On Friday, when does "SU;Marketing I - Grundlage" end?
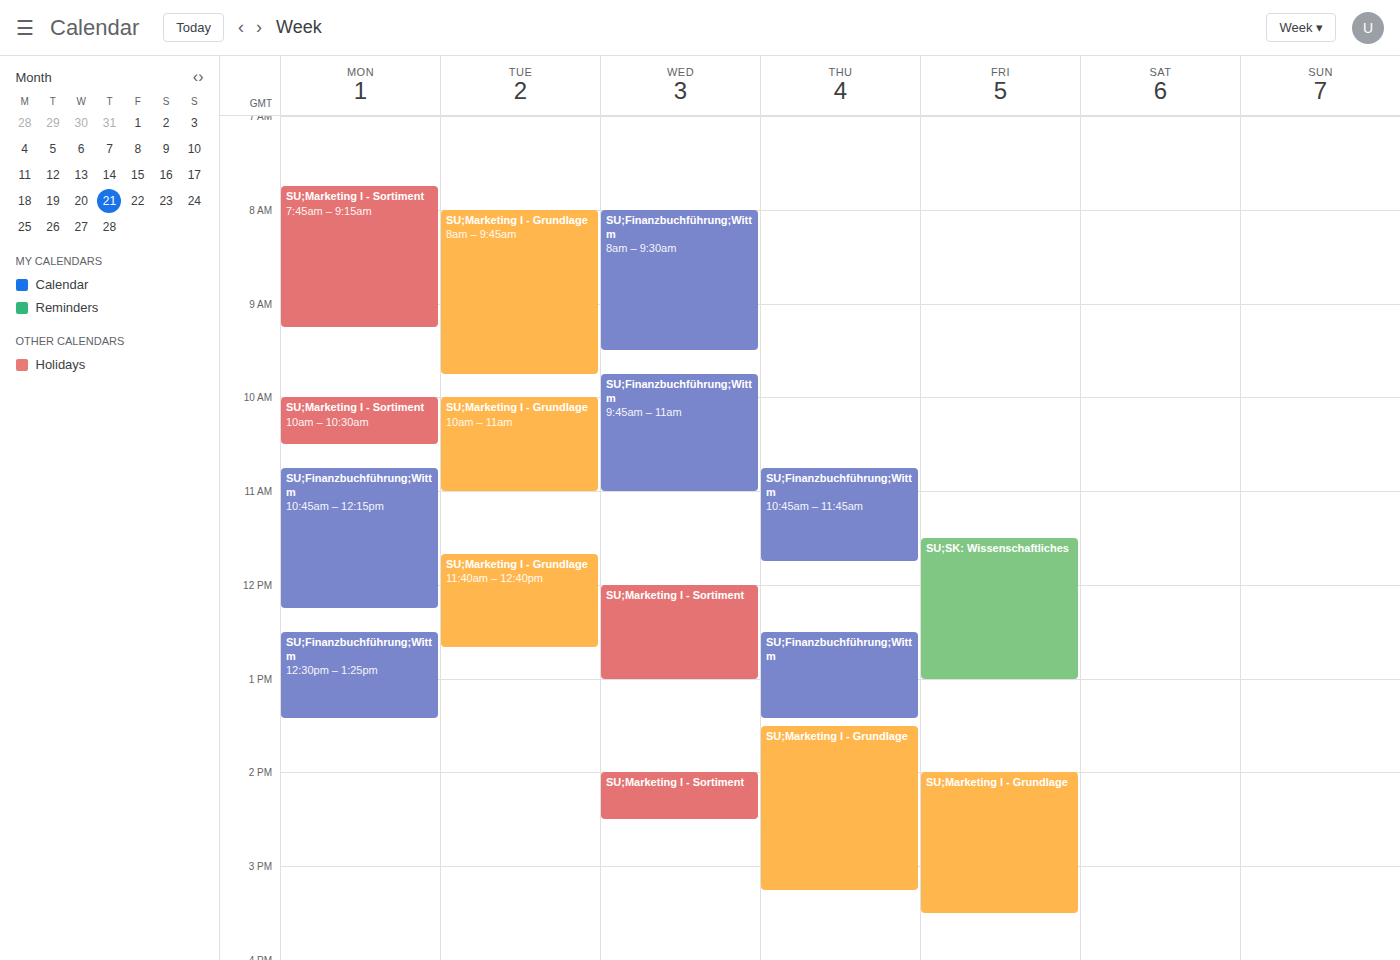
3:30 PM